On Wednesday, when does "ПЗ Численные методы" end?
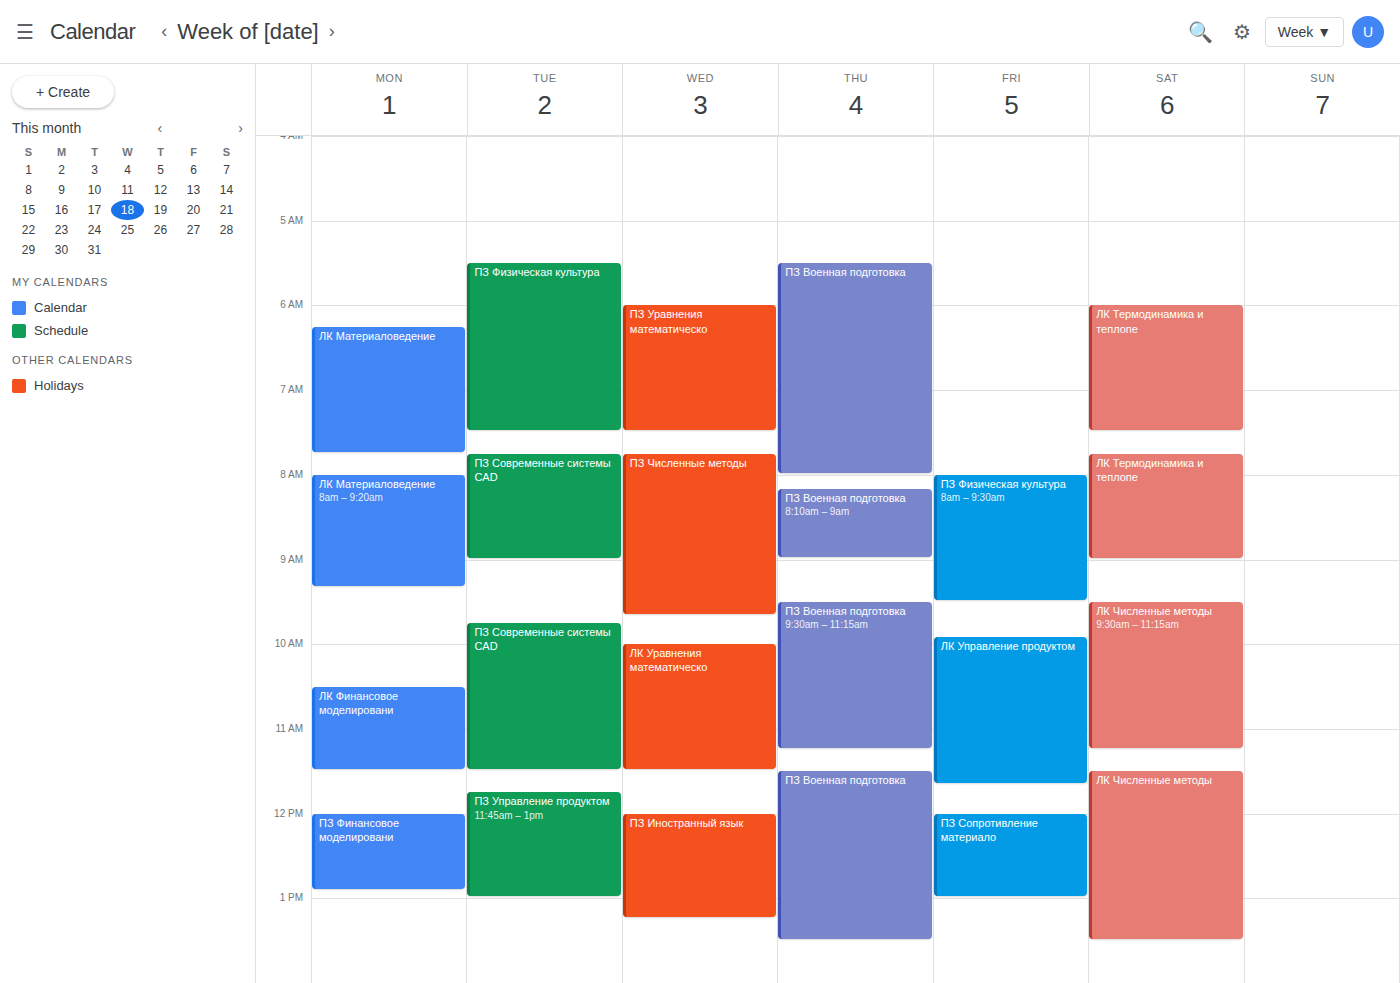
9:40 AM